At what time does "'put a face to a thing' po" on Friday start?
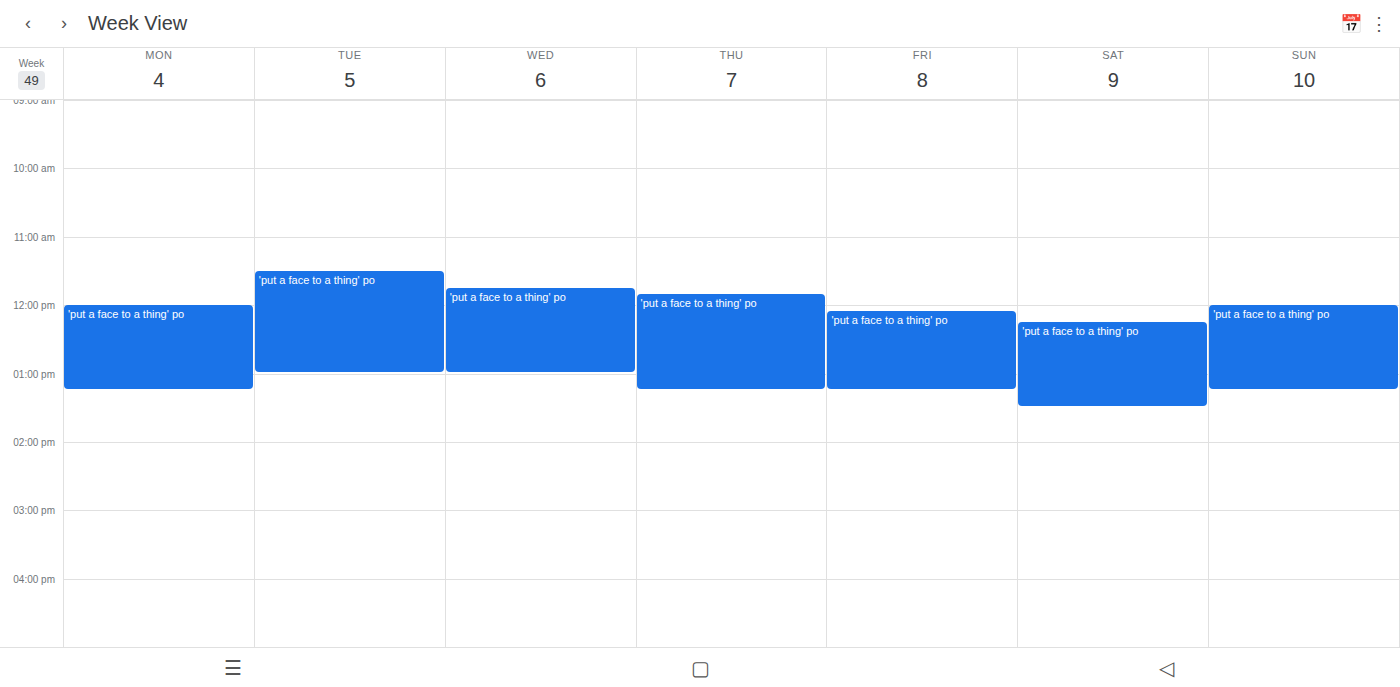
12:05 PM